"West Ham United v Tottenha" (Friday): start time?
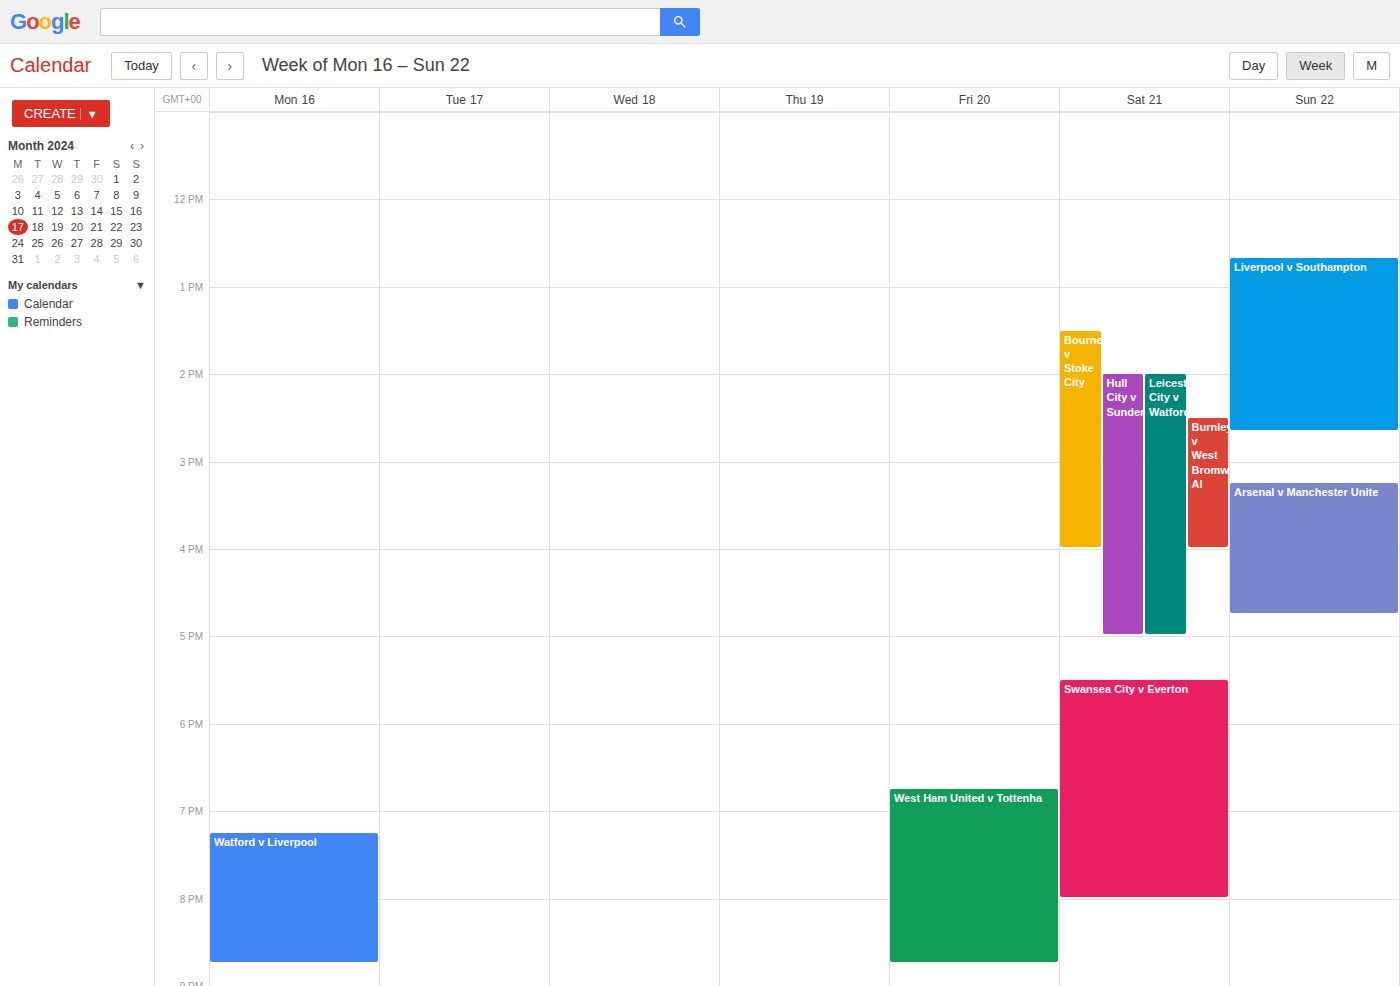
6:45 PM